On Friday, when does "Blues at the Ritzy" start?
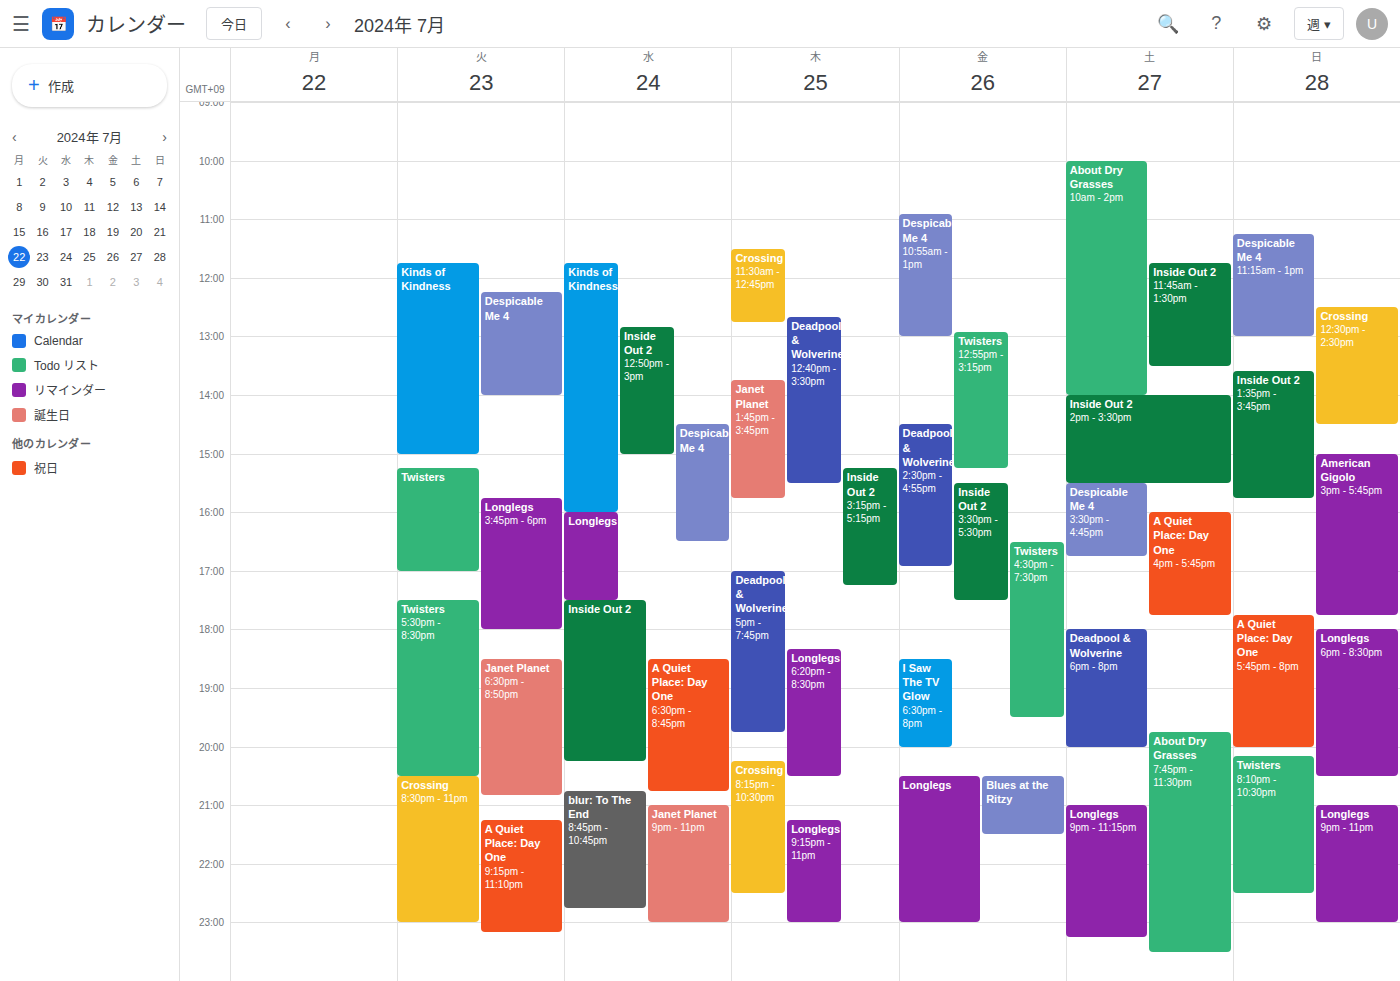
8:30 PM